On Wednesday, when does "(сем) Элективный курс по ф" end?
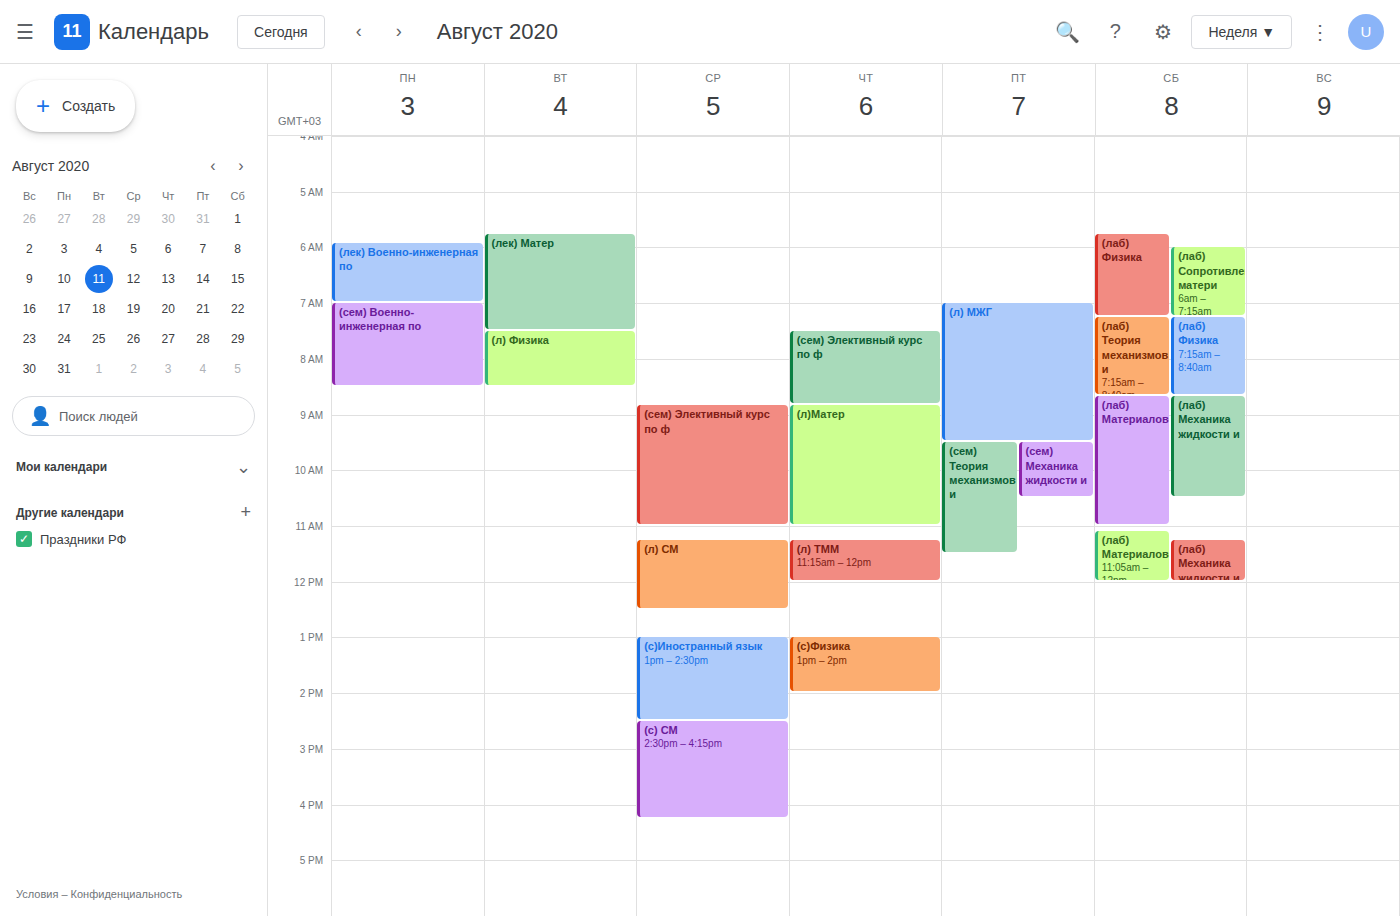
11:00 AM